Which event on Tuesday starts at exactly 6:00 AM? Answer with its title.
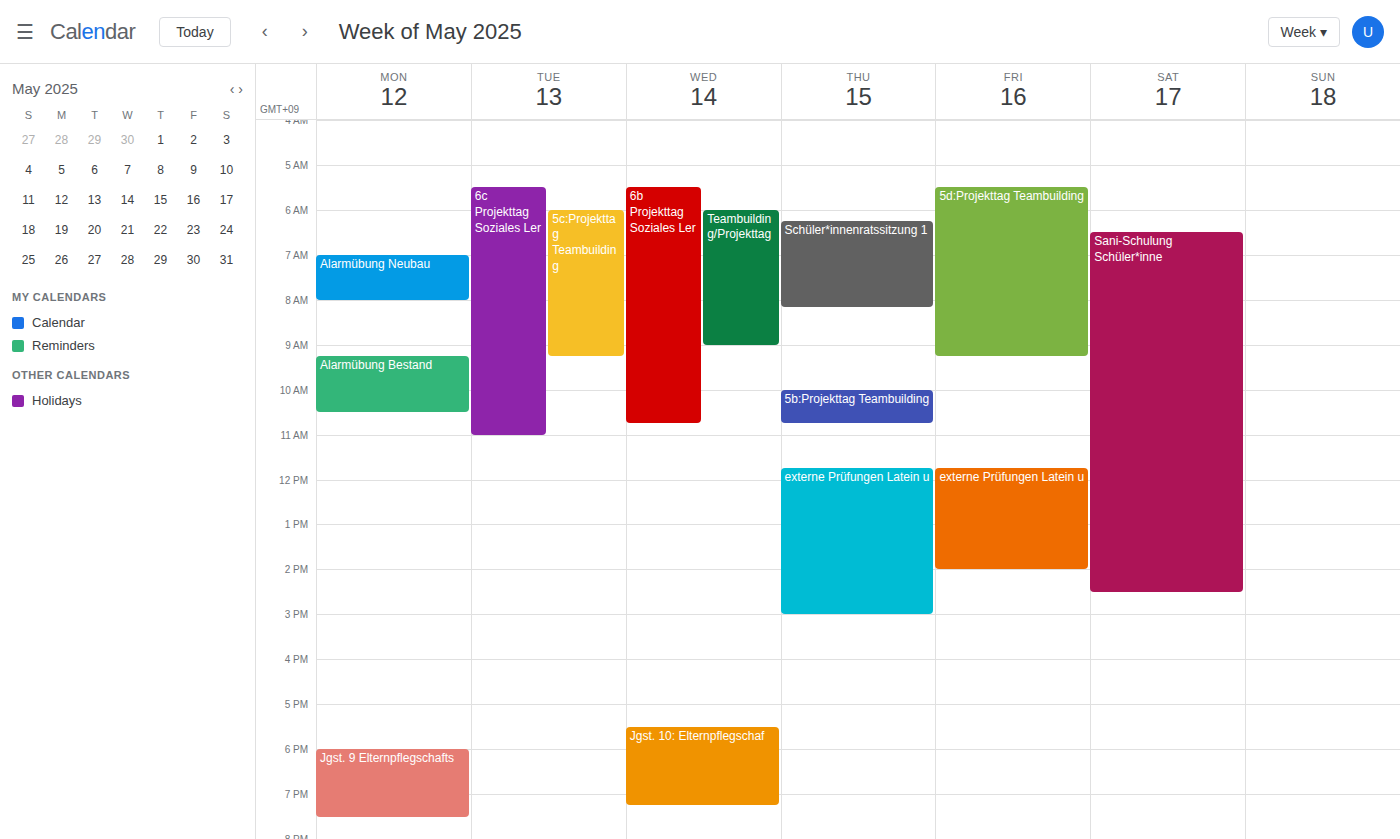
"5c:Projekttag Teambuilding"